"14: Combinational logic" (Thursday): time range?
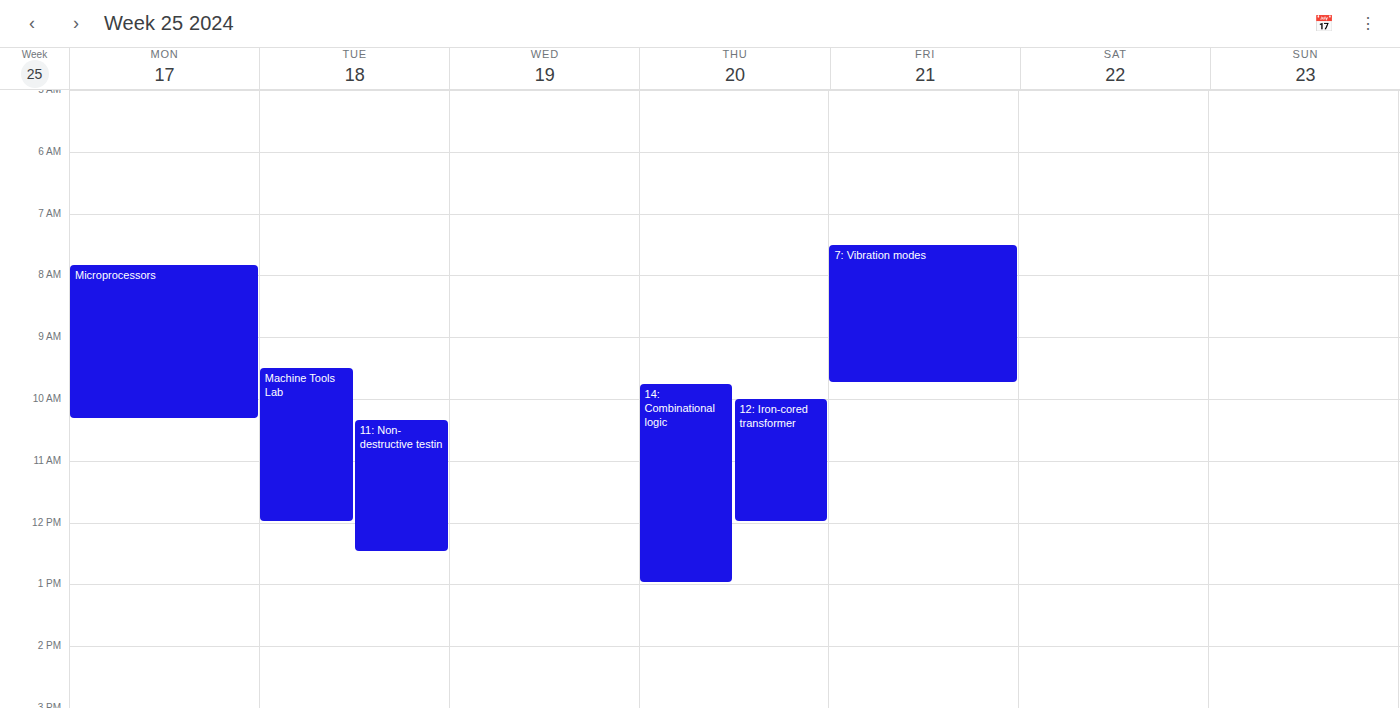
9:45 AM to 1:00 PM